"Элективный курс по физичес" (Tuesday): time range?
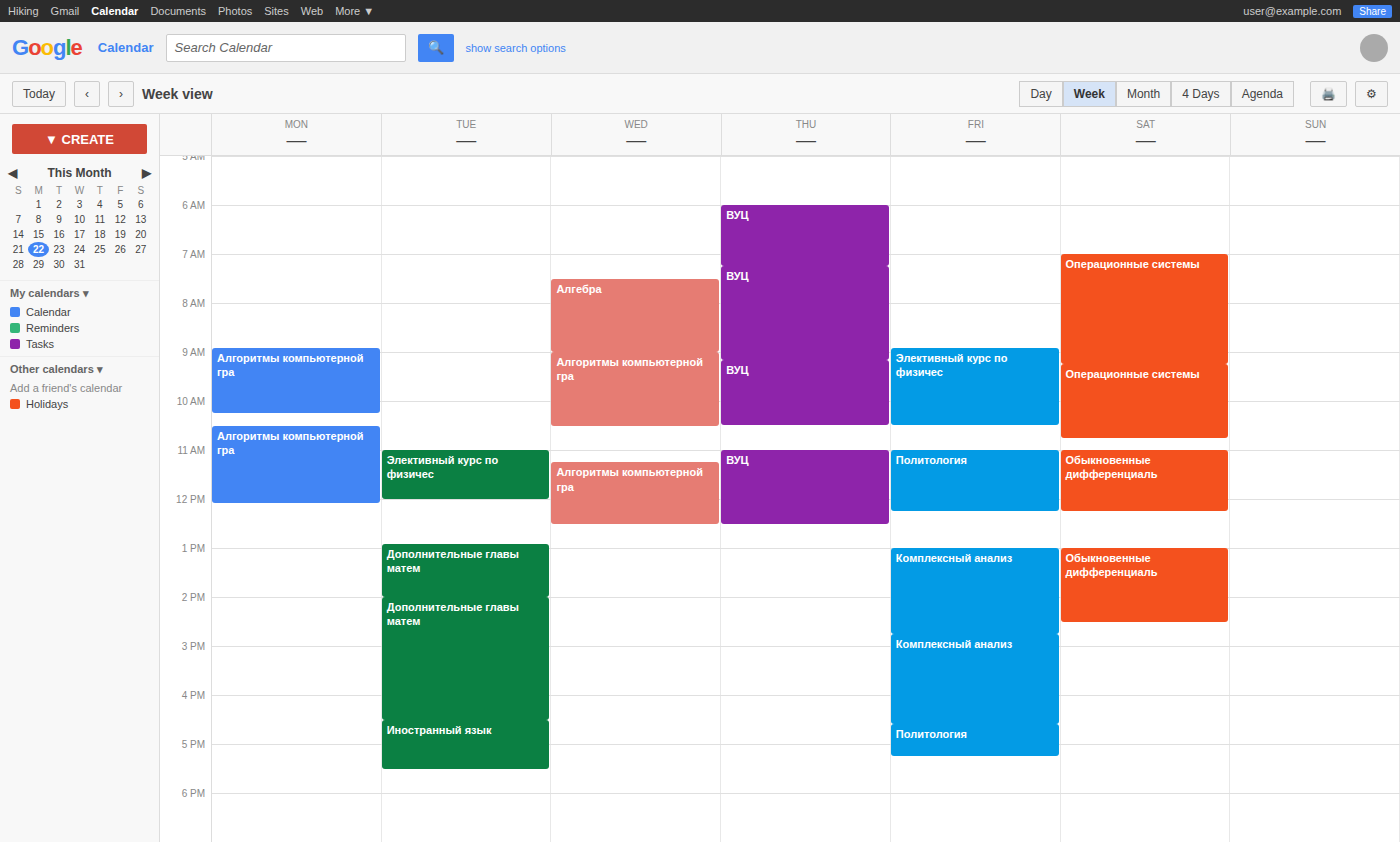
11:00 to 12:00